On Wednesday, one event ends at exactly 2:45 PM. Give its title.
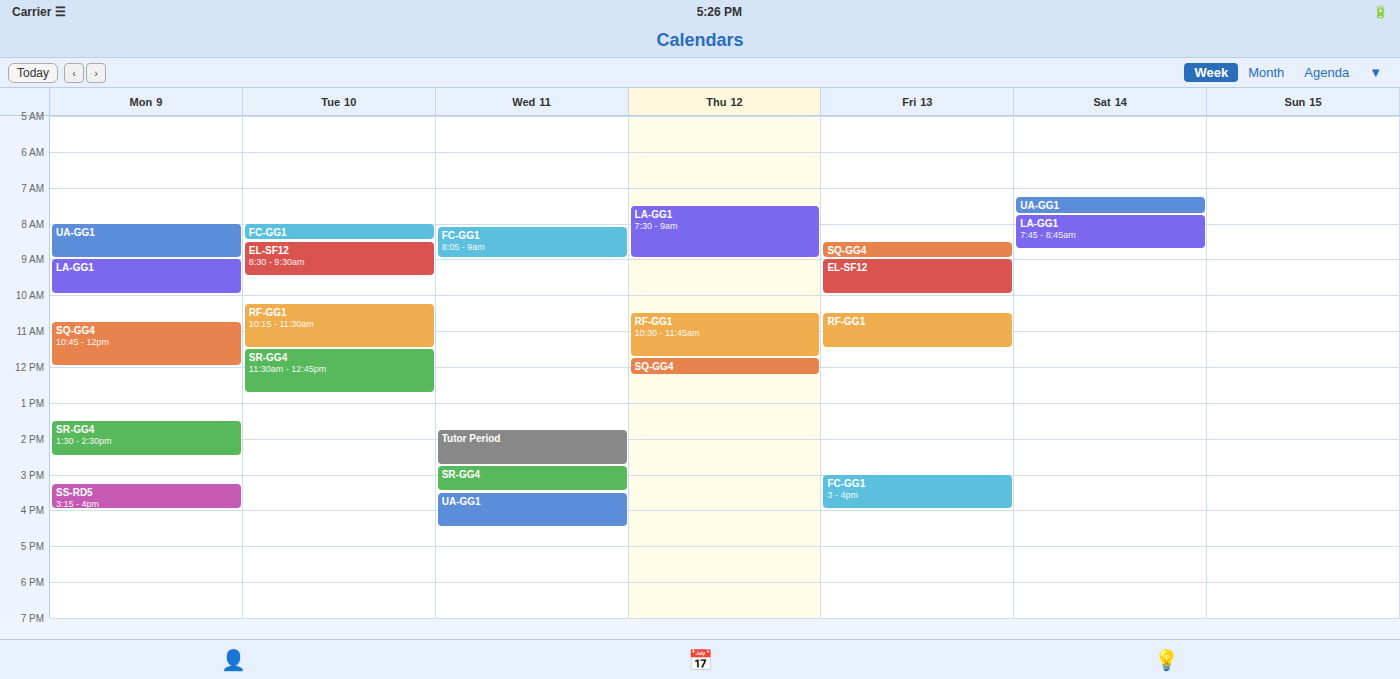
"Tutor Period"